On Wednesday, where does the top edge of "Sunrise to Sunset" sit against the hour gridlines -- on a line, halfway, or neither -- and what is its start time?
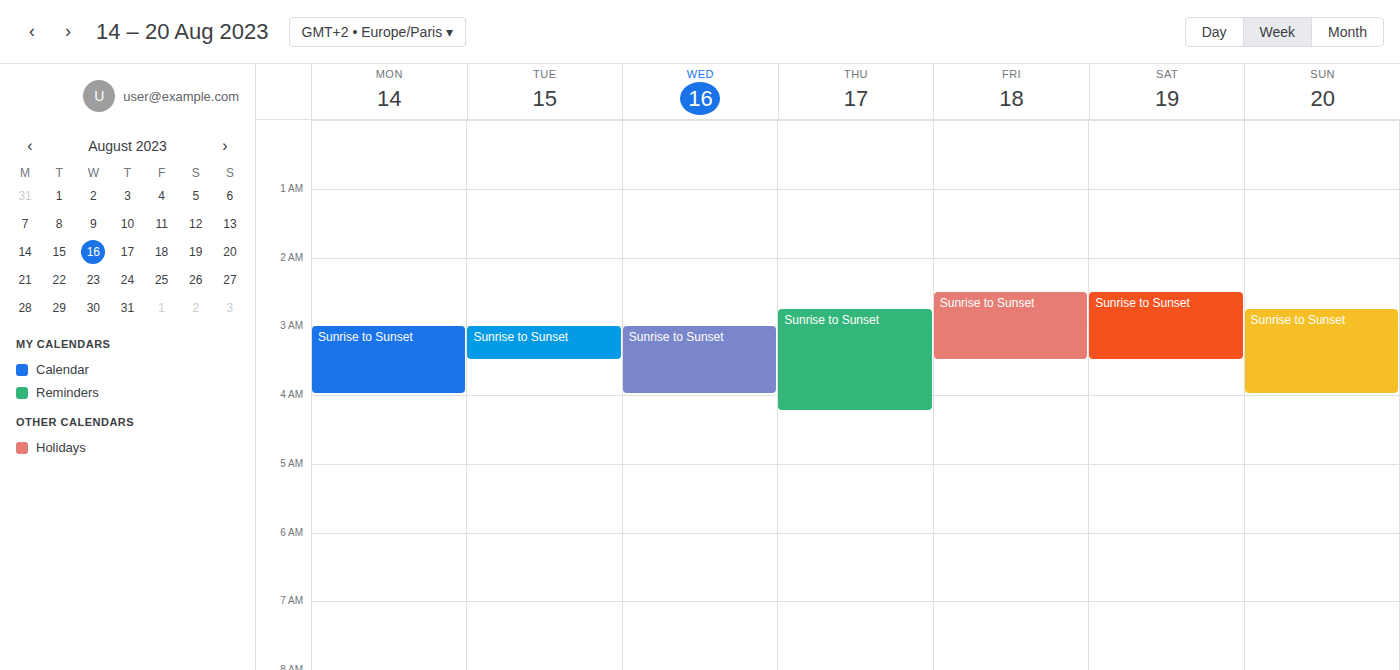
3:00 AM -- exactly on the 3 AM line.